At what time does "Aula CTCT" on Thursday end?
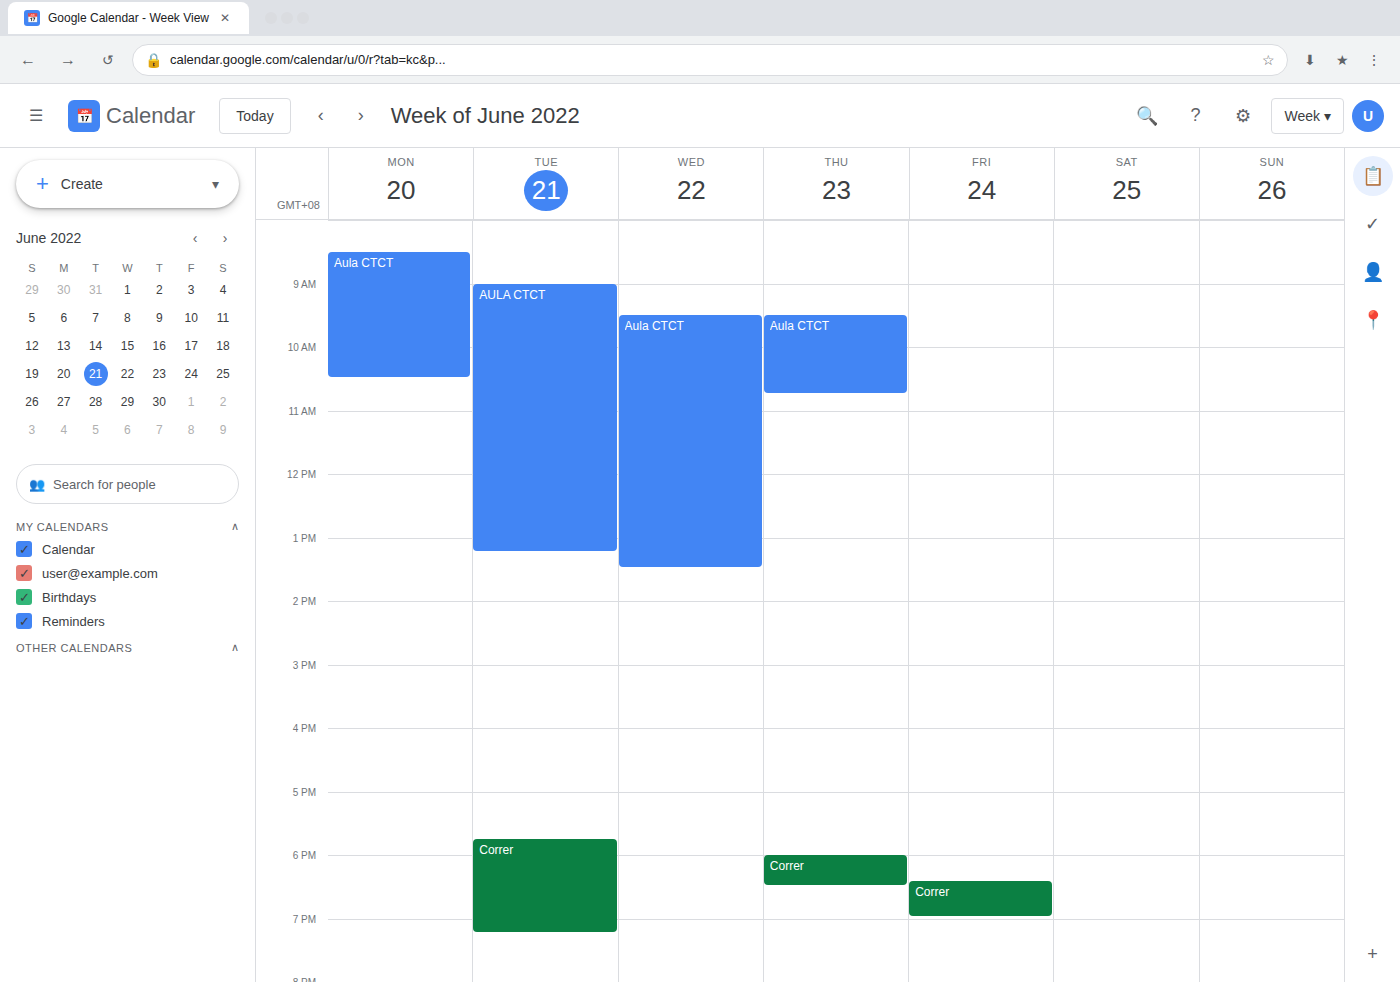
10:45 AM